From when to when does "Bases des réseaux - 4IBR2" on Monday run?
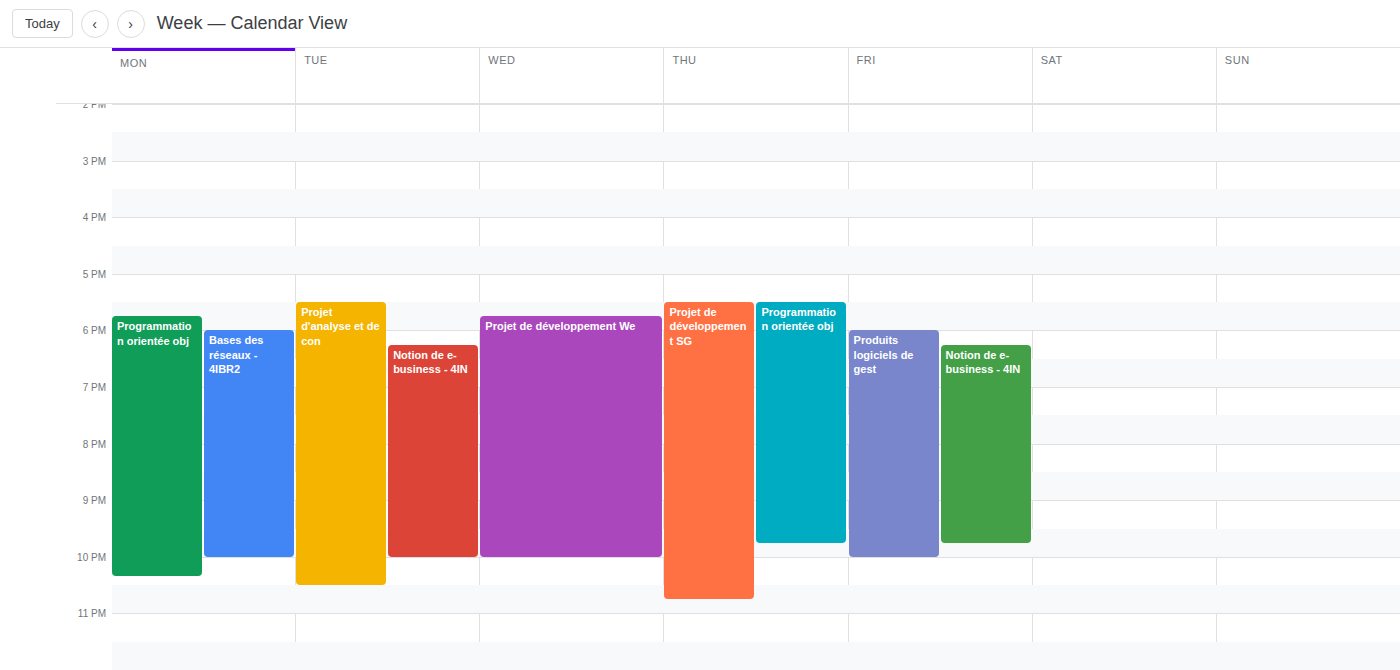
6:00 PM to 10:00 PM